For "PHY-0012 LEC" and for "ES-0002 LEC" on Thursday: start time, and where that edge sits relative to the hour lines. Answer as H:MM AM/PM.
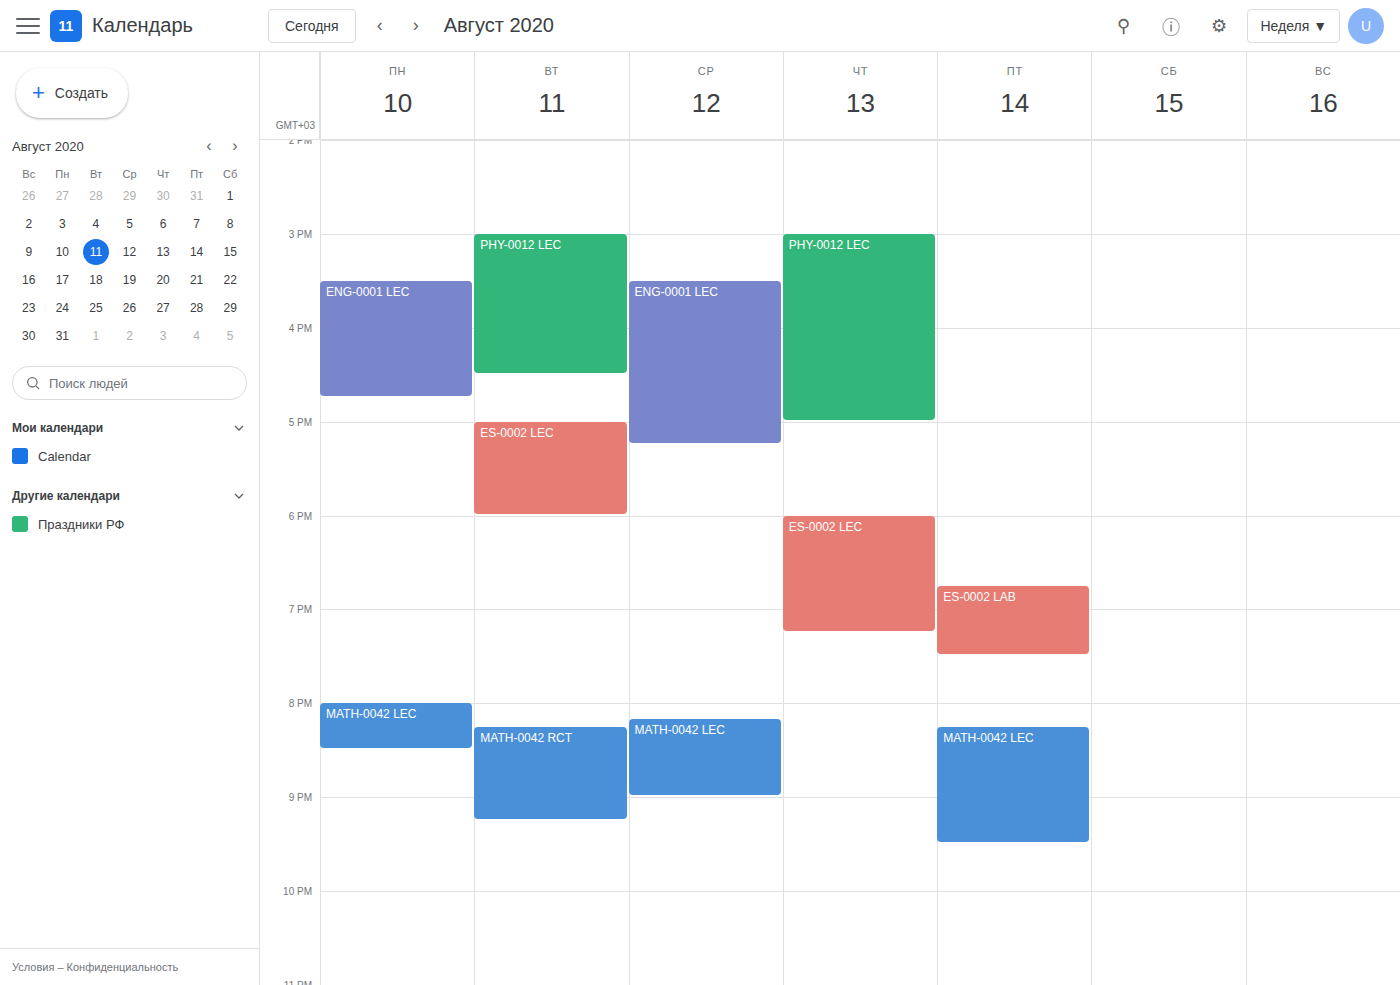
"PHY-0012 LEC": 3:00 PM, exactly on the 3 PM line. "ES-0002 LEC": 6:00 PM, exactly on the 6 PM line.